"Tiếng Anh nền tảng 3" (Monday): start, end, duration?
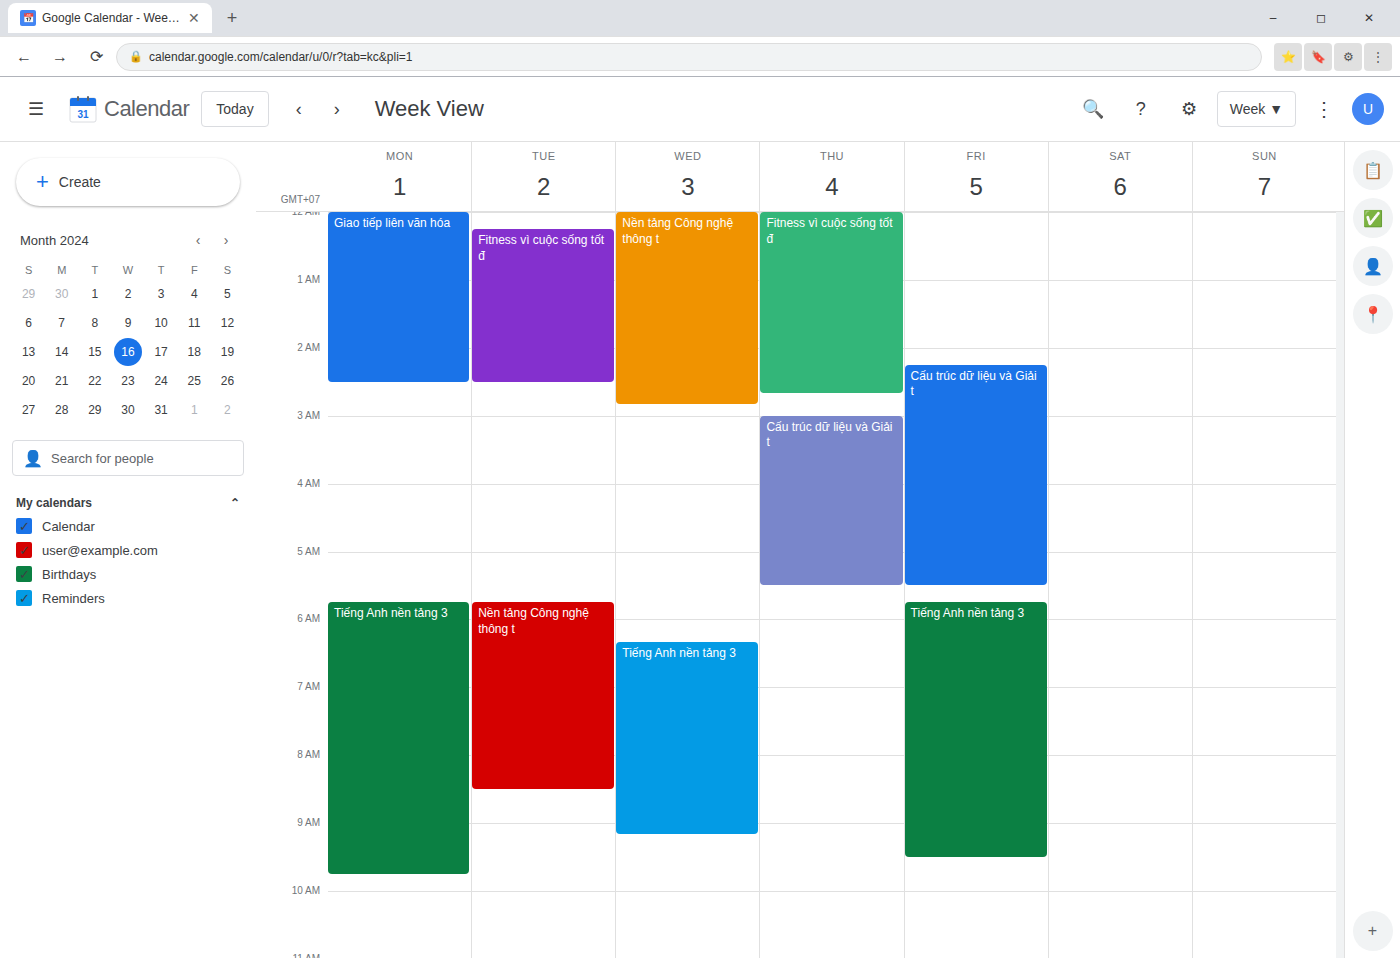
5:45 AM to 9:45 AM, 4 hours